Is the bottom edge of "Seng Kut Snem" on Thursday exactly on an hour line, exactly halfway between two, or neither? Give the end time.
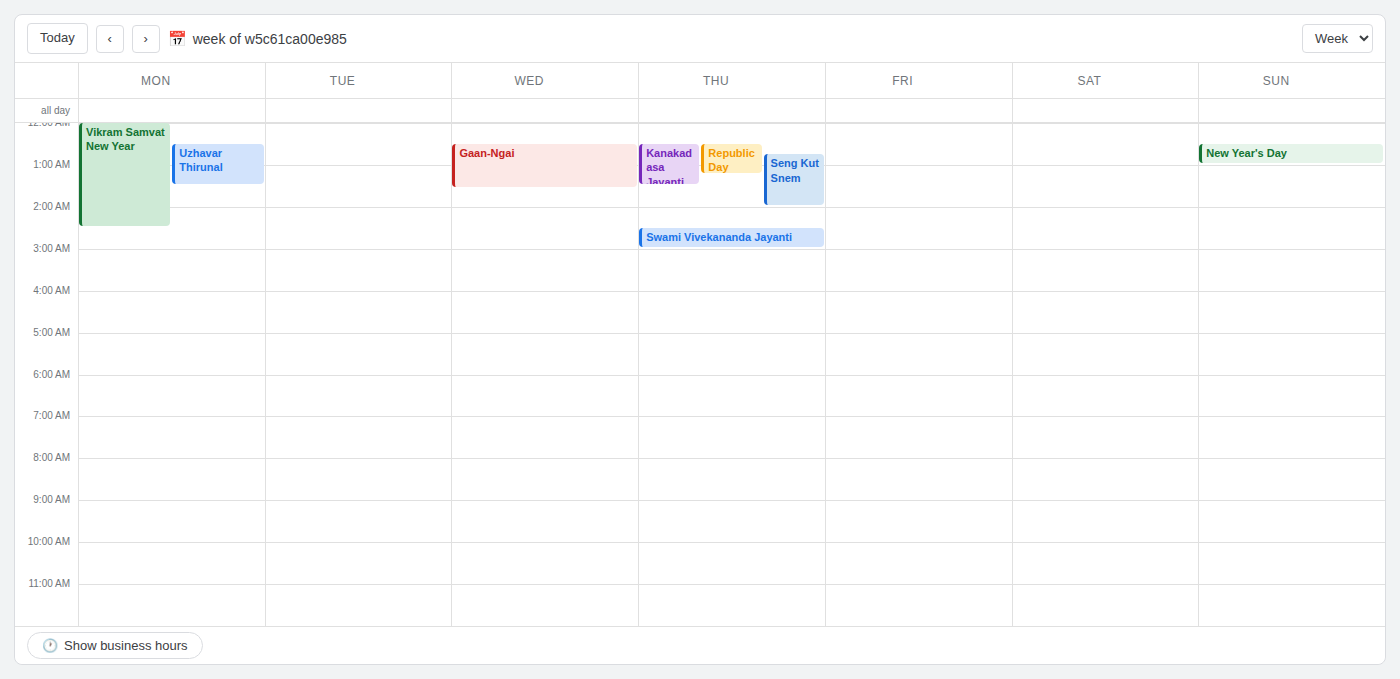
2:00 AM -- exactly on the 2 AM line.